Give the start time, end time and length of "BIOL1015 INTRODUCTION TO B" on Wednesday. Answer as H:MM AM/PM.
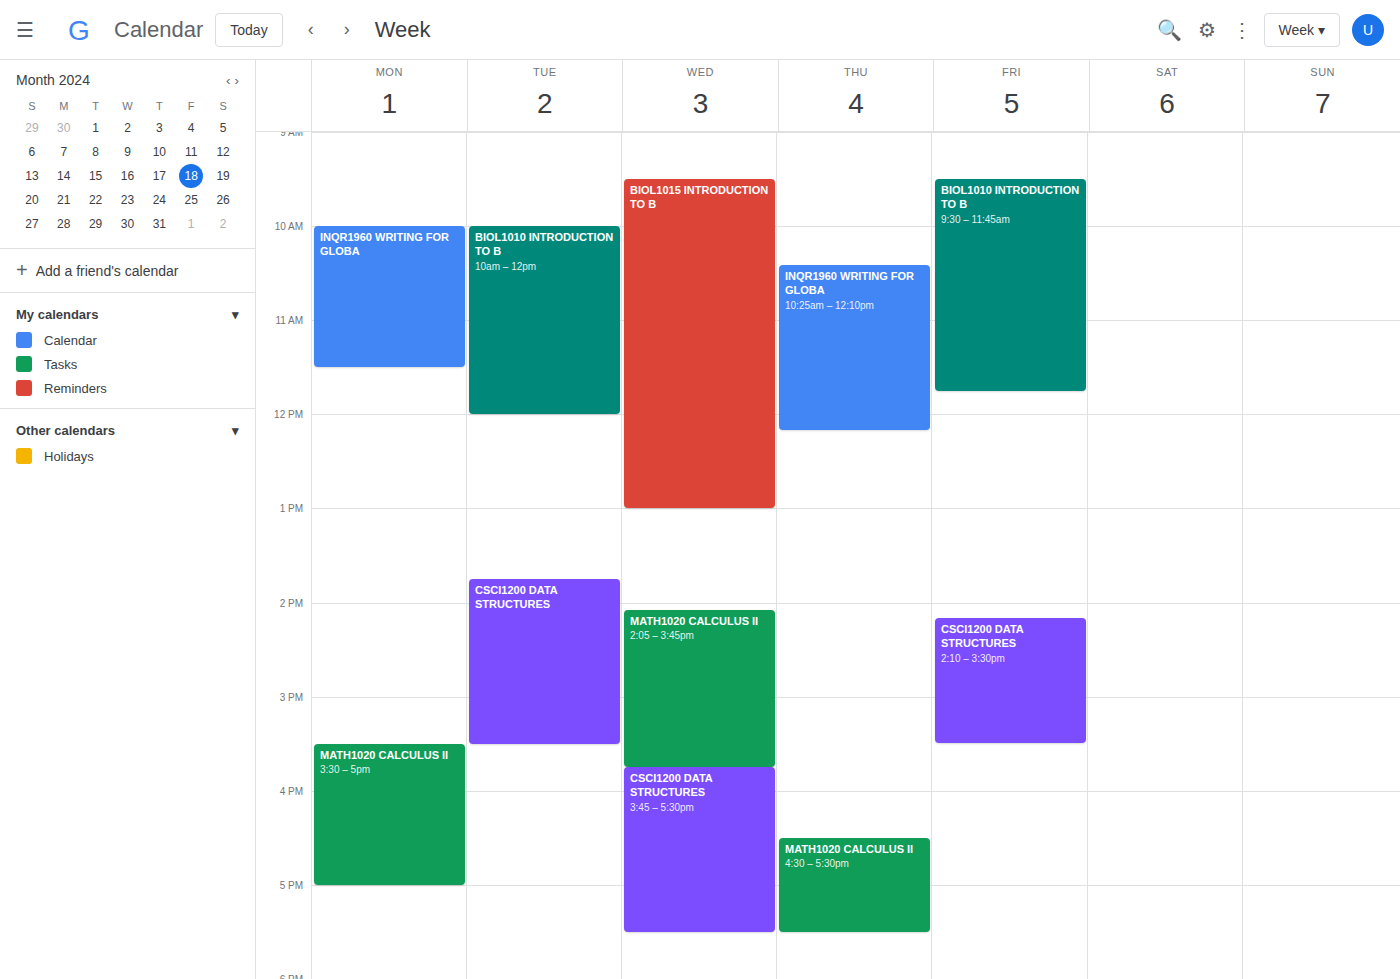
9:30 AM to 1:00 PM, 3 hours 30 minutes